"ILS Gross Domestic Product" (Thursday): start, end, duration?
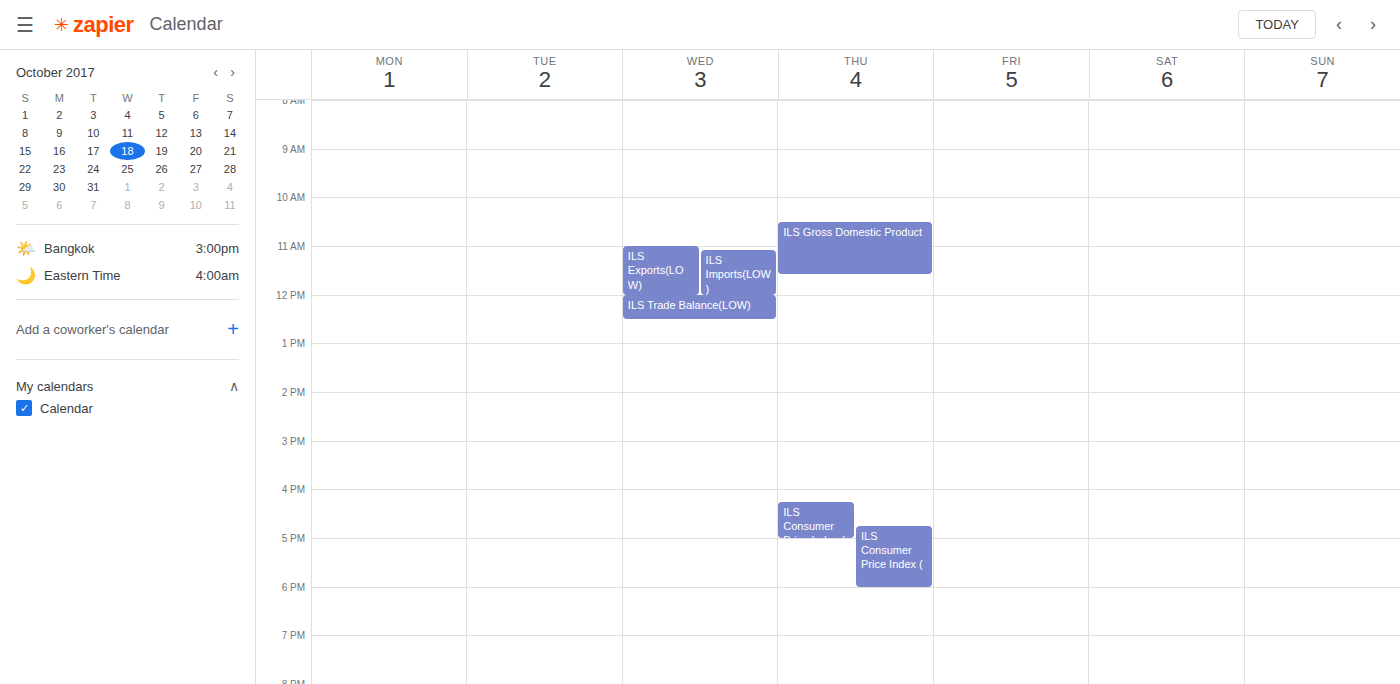
10:30 AM to 11:35 AM, 1 hour 5 minutes